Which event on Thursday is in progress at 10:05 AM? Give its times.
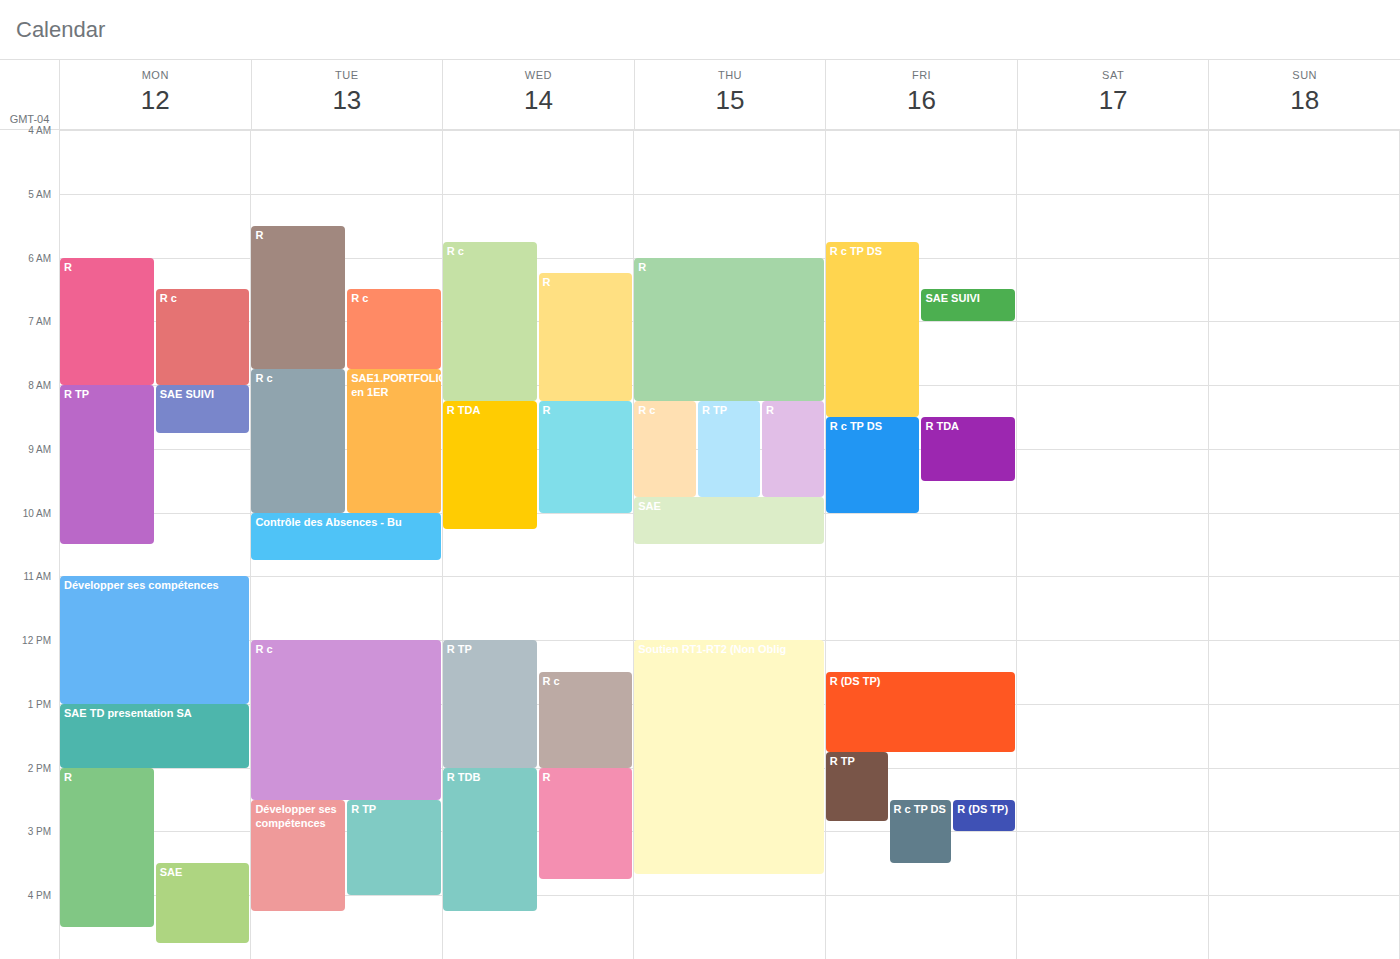
"SAE", 9:45 AM to 10:30 AM